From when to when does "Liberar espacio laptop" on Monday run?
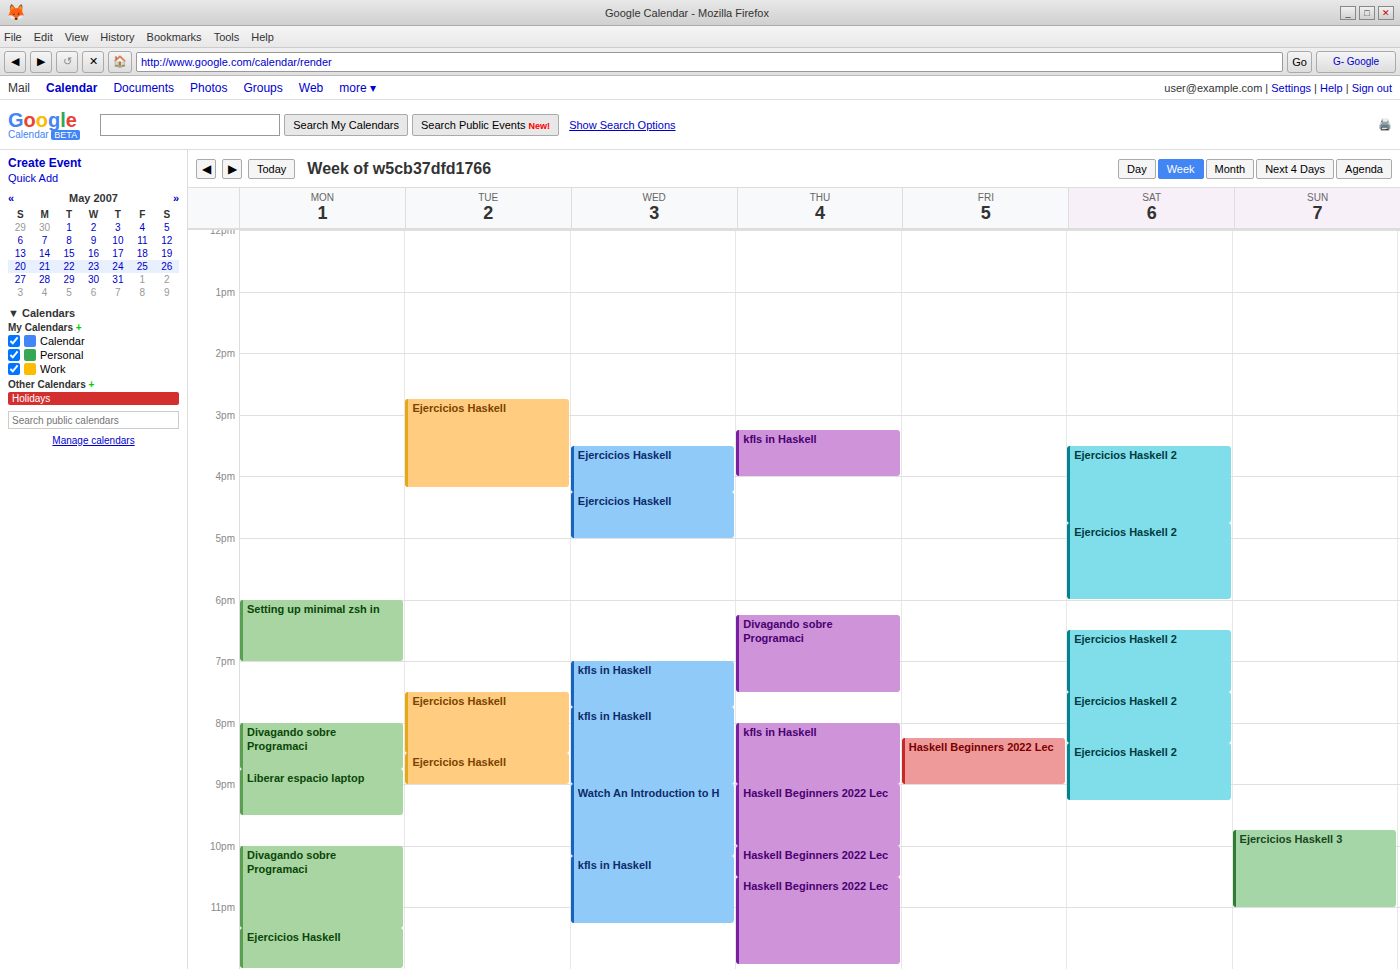
8:45 PM to 9:30 PM